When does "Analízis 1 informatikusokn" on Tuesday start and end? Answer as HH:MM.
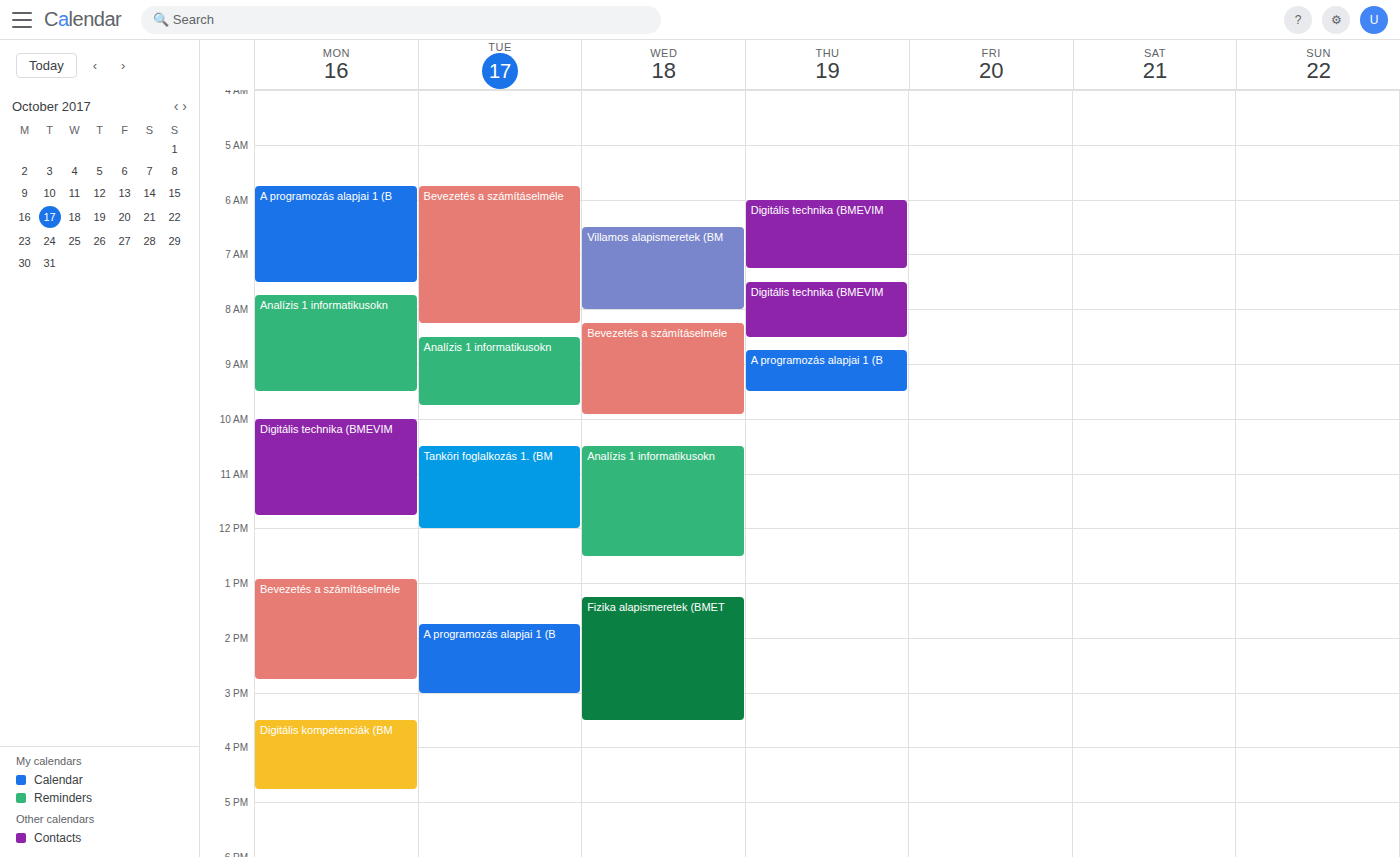
08:30 to 09:45